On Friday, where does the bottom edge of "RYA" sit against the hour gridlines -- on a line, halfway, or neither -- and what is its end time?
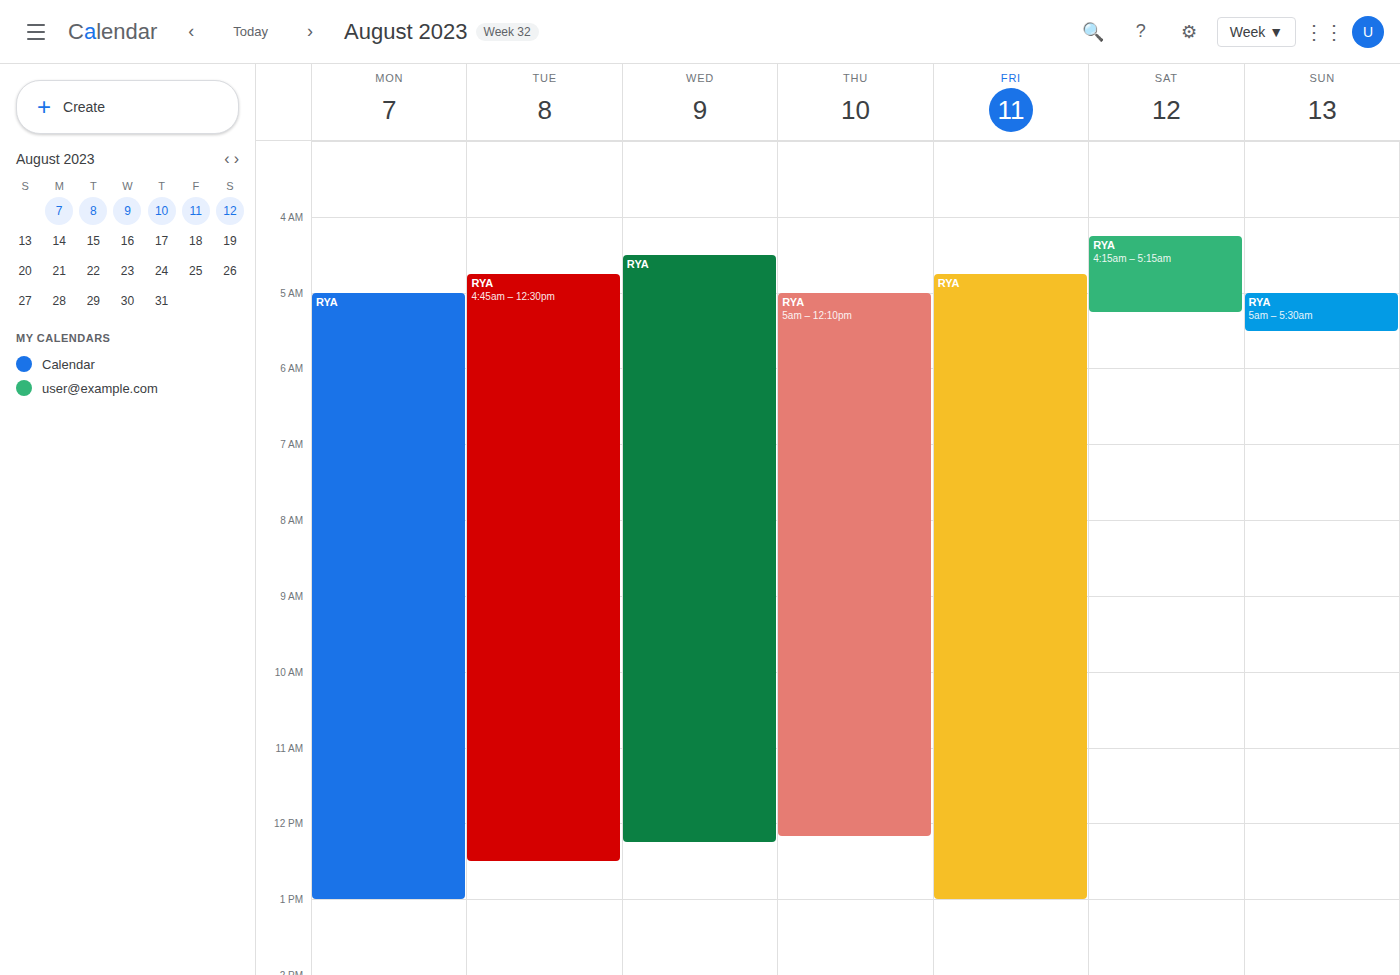
1:00 PM -- exactly on the 1 PM line.